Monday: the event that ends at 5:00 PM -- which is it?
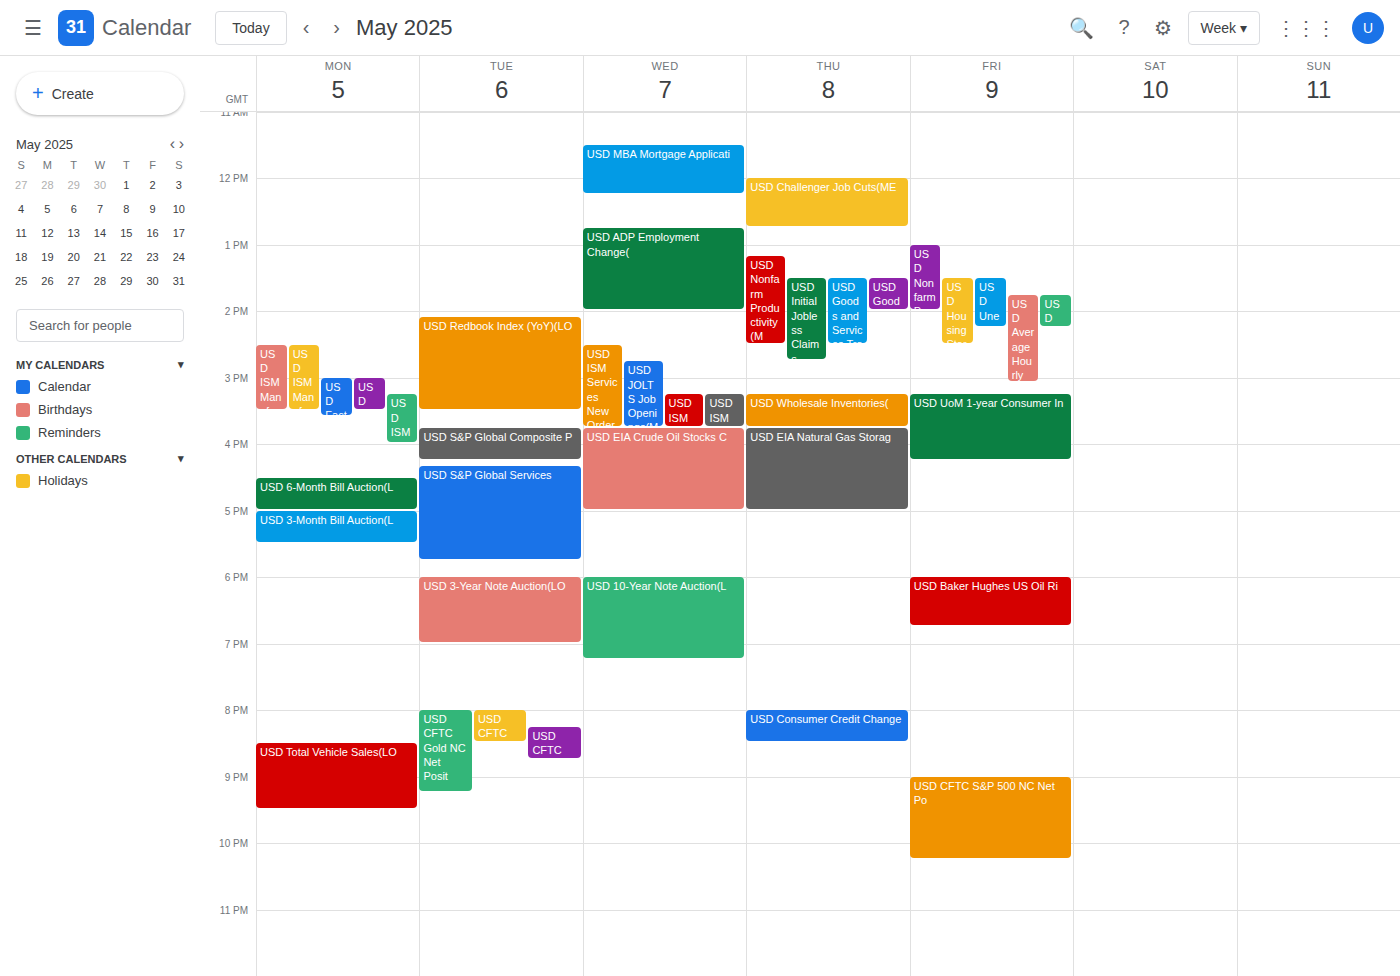
"USD 6-Month Bill Auction(L"